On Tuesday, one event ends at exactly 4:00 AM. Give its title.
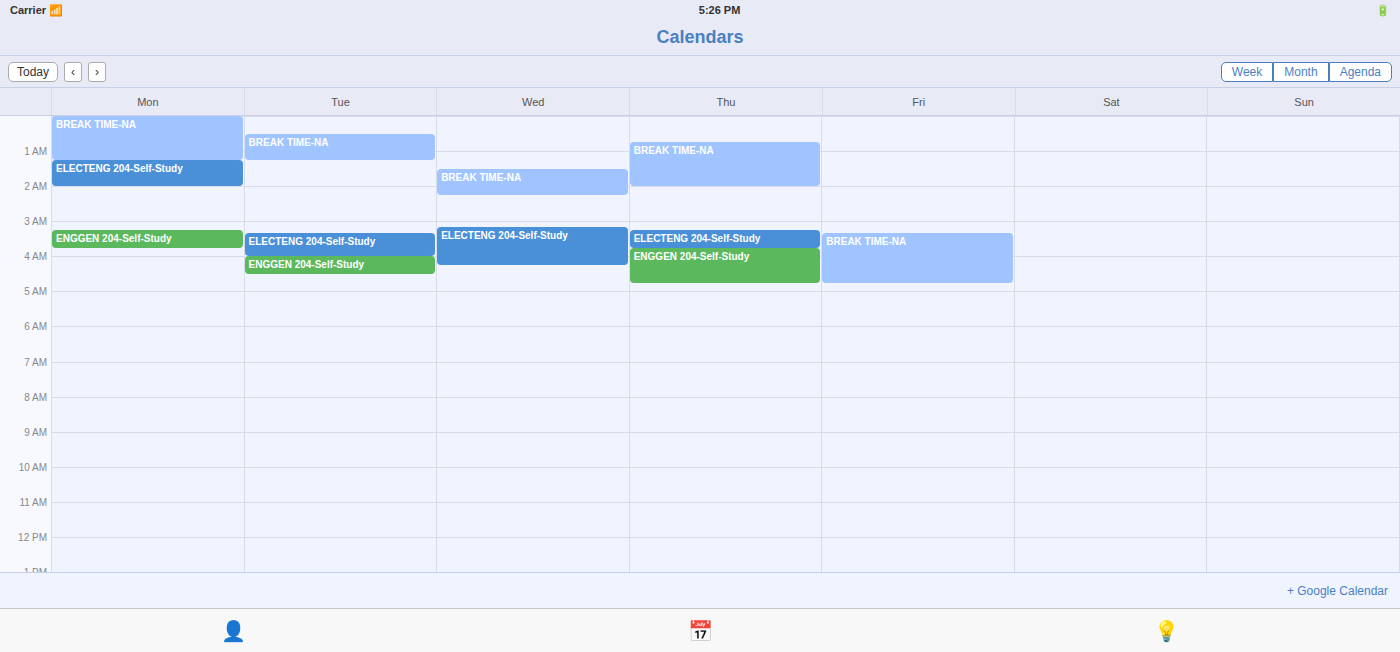
"ELECTENG 204-Self-Study"